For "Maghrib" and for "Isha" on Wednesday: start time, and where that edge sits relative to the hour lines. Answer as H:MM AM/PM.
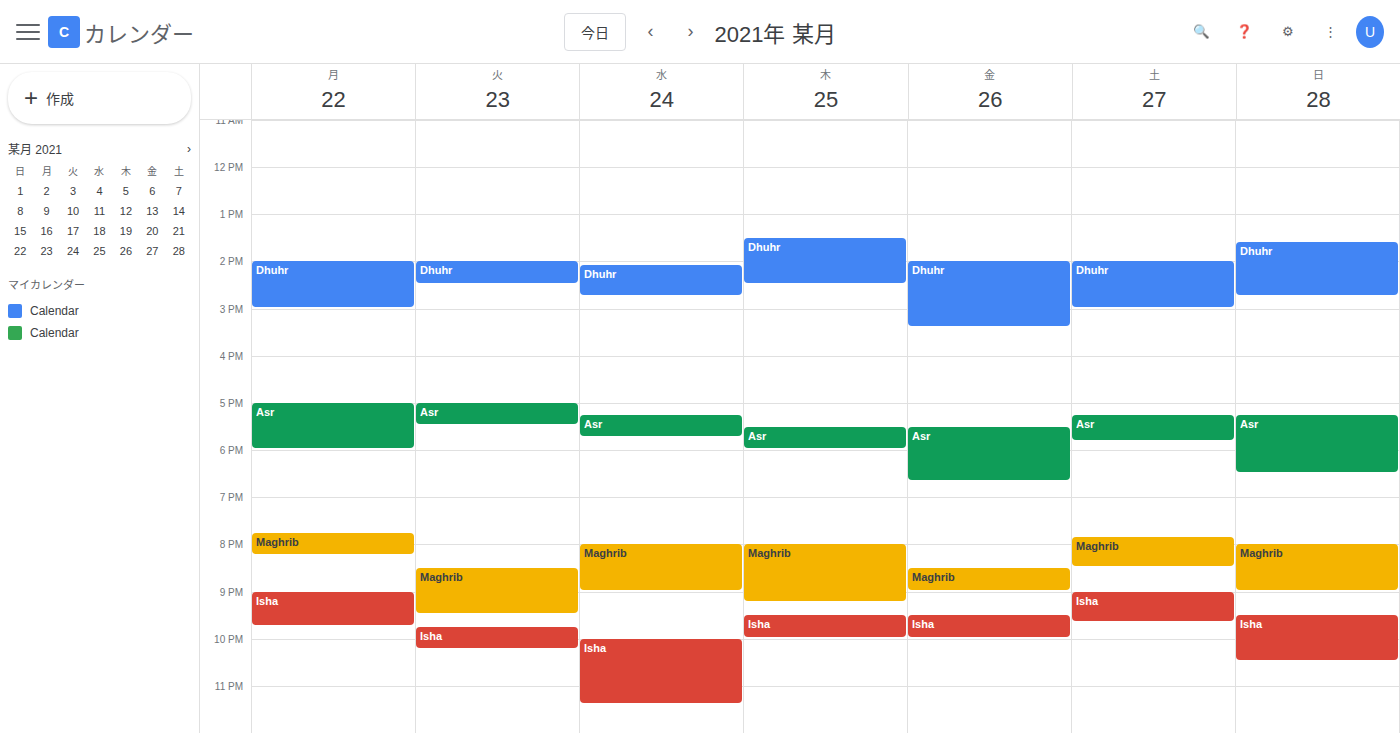
"Maghrib": 8:00 PM, exactly on the 8 PM line. "Isha": 10:00 PM, exactly on the 10 PM line.